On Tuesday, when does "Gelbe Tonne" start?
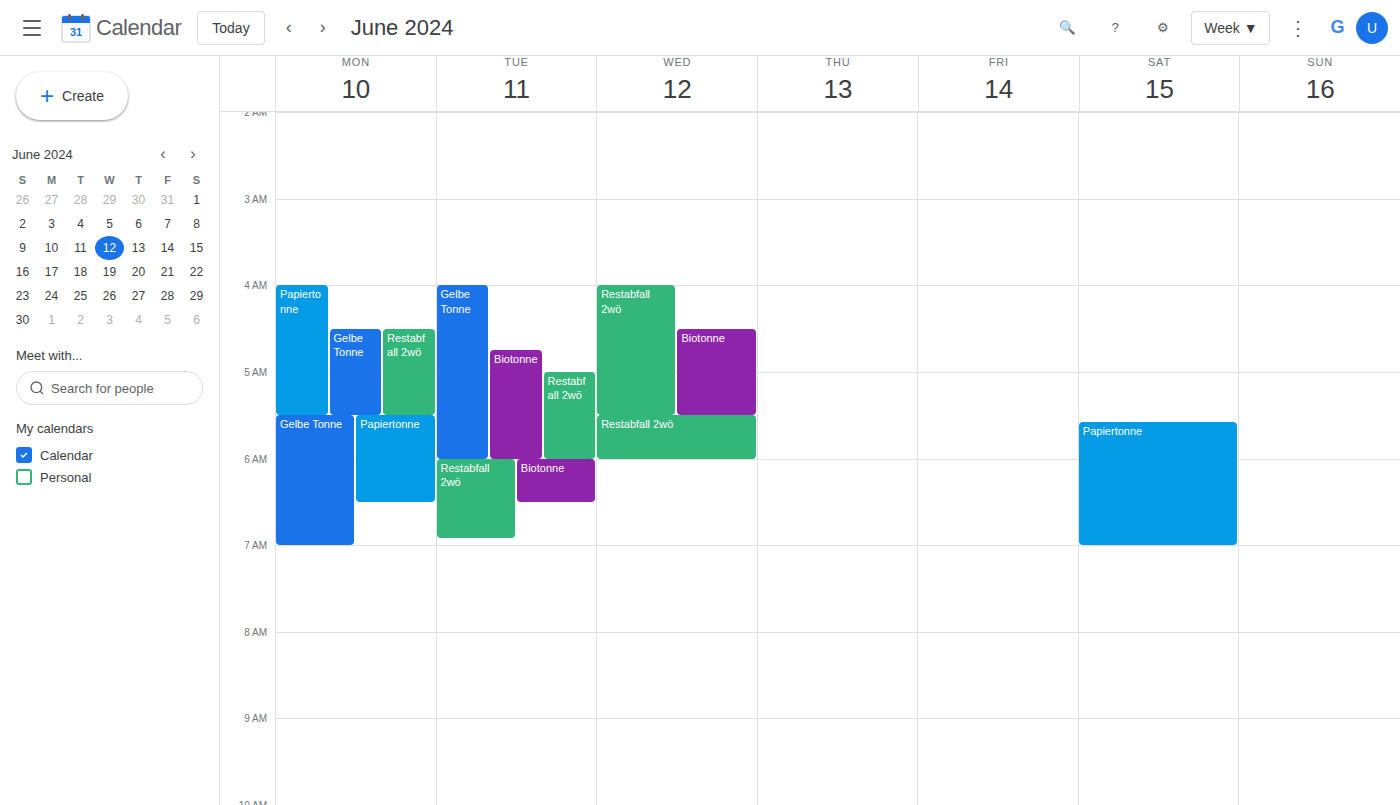
4:00 AM